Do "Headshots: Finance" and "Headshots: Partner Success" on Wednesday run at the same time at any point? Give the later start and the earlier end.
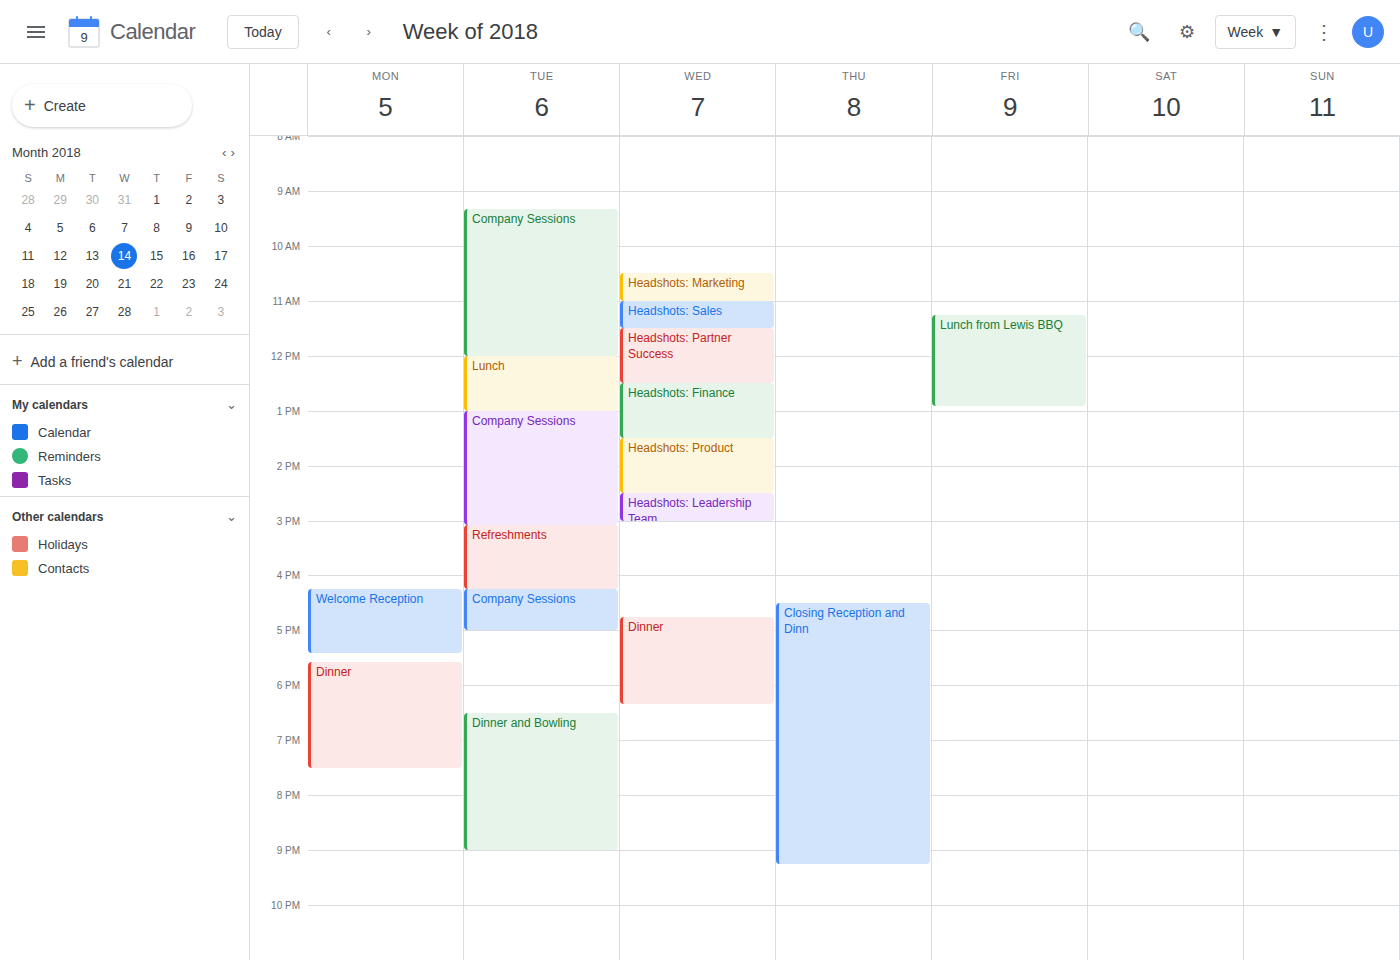
"Headshots: Partner Success" ends at 12:30 PM, exactly when "Headshots: Finance" starts -- they touch but do not overlap.